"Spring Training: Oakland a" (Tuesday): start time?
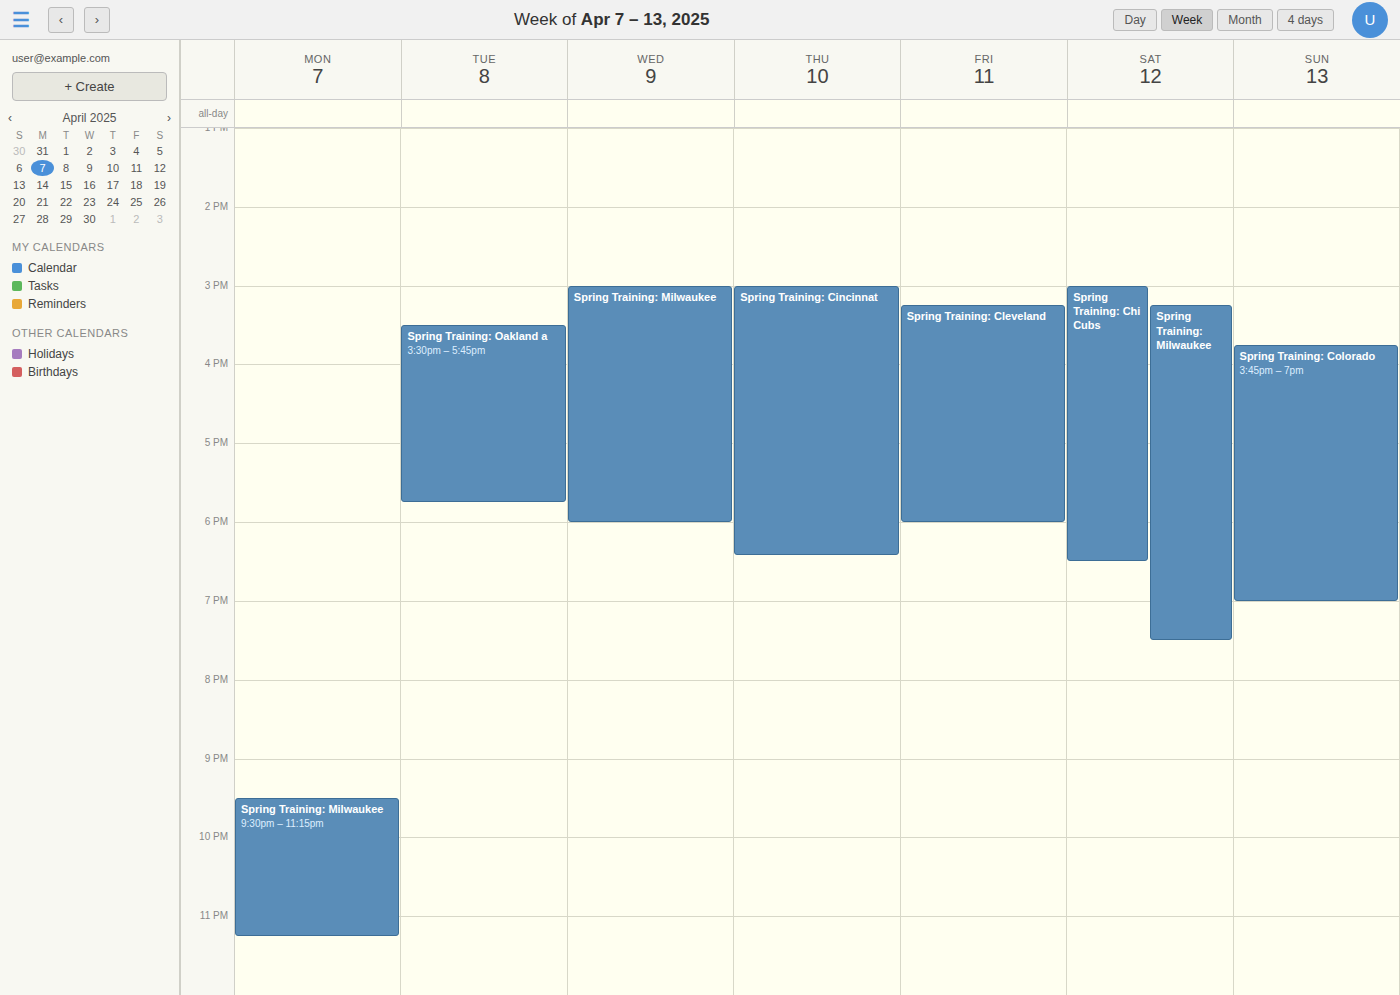
3:30 PM